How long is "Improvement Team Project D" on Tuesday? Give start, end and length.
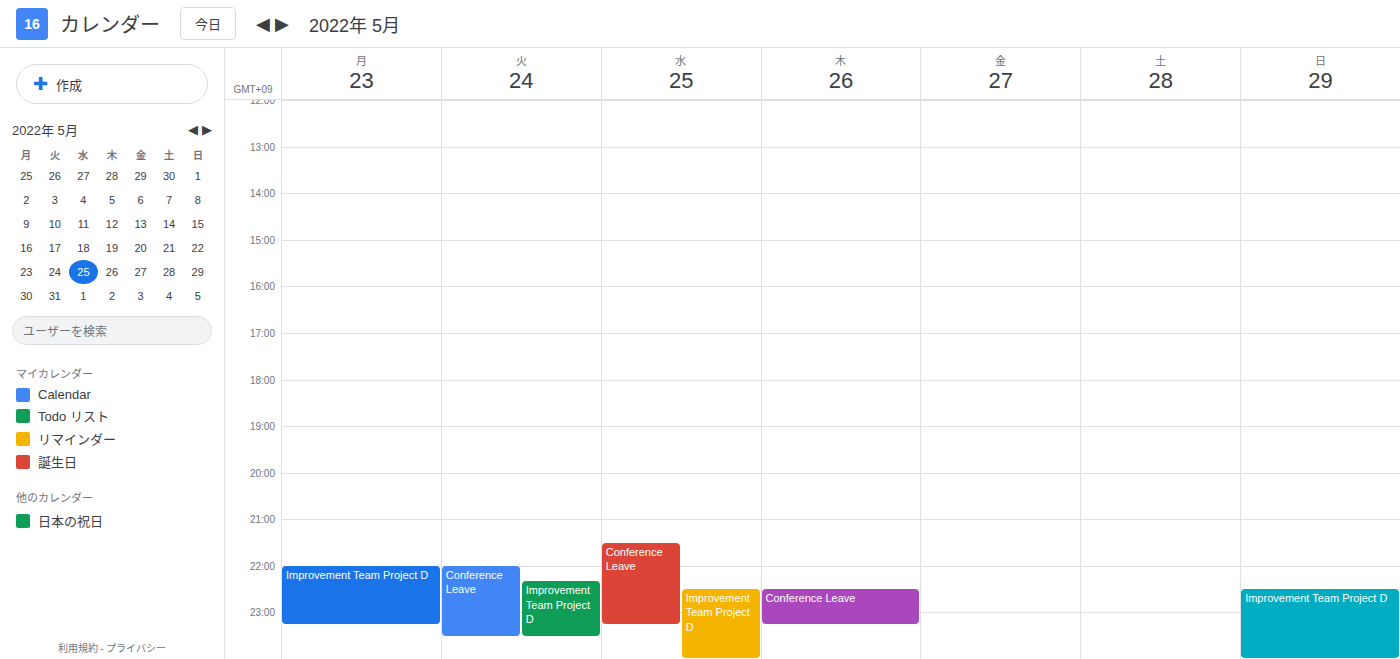
10:20 PM to 11:30 PM, 1 hour 10 minutes